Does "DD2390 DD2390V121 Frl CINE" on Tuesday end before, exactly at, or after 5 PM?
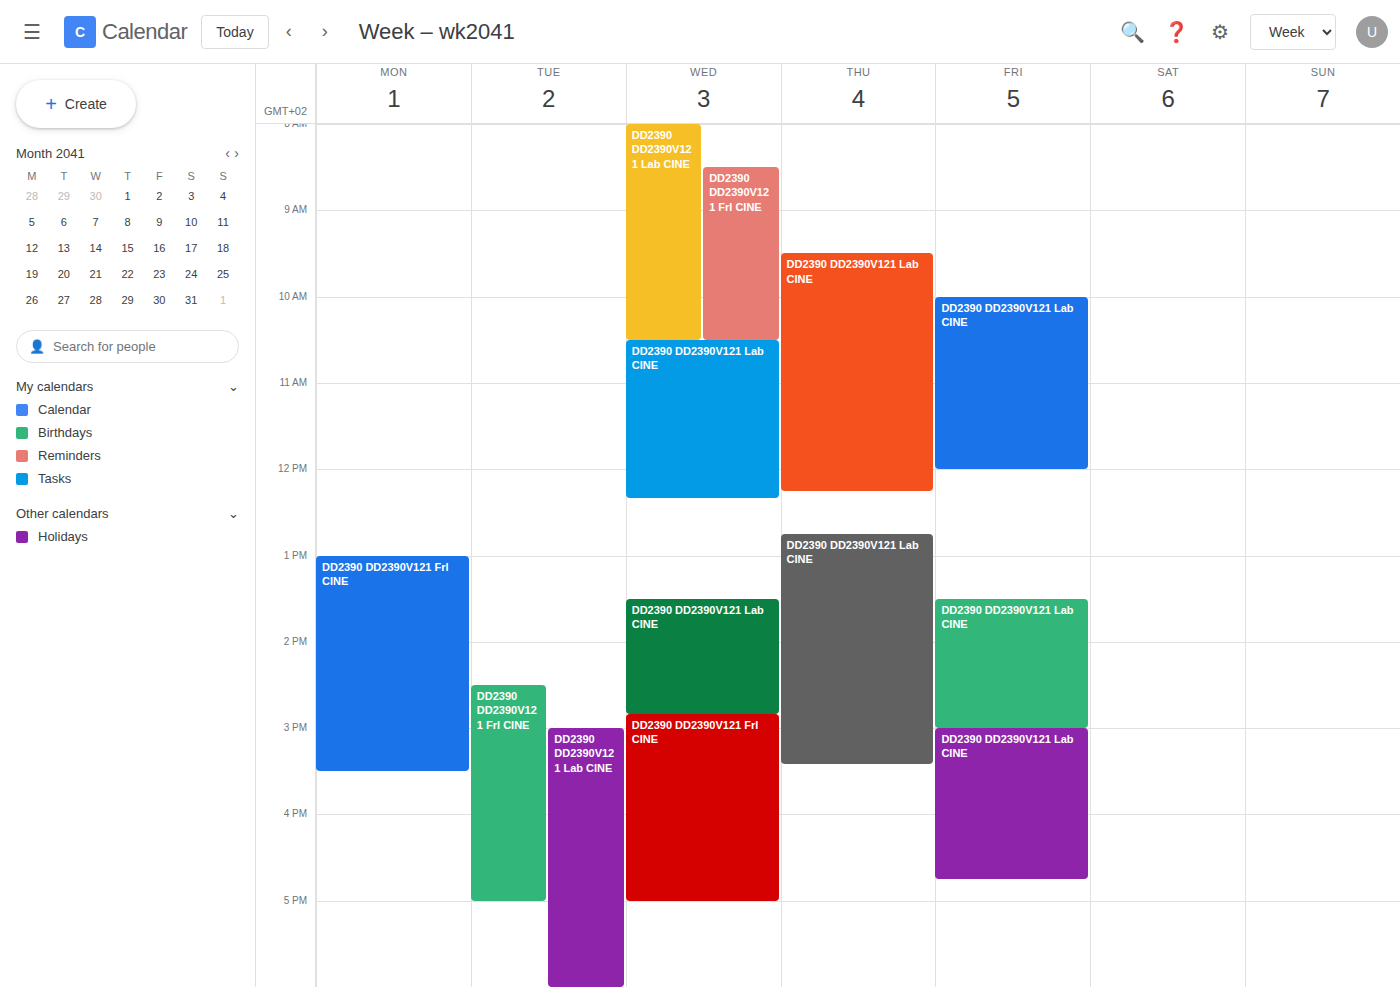
5:00 PM -- exactly at 5 PM, on the 5 PM line.